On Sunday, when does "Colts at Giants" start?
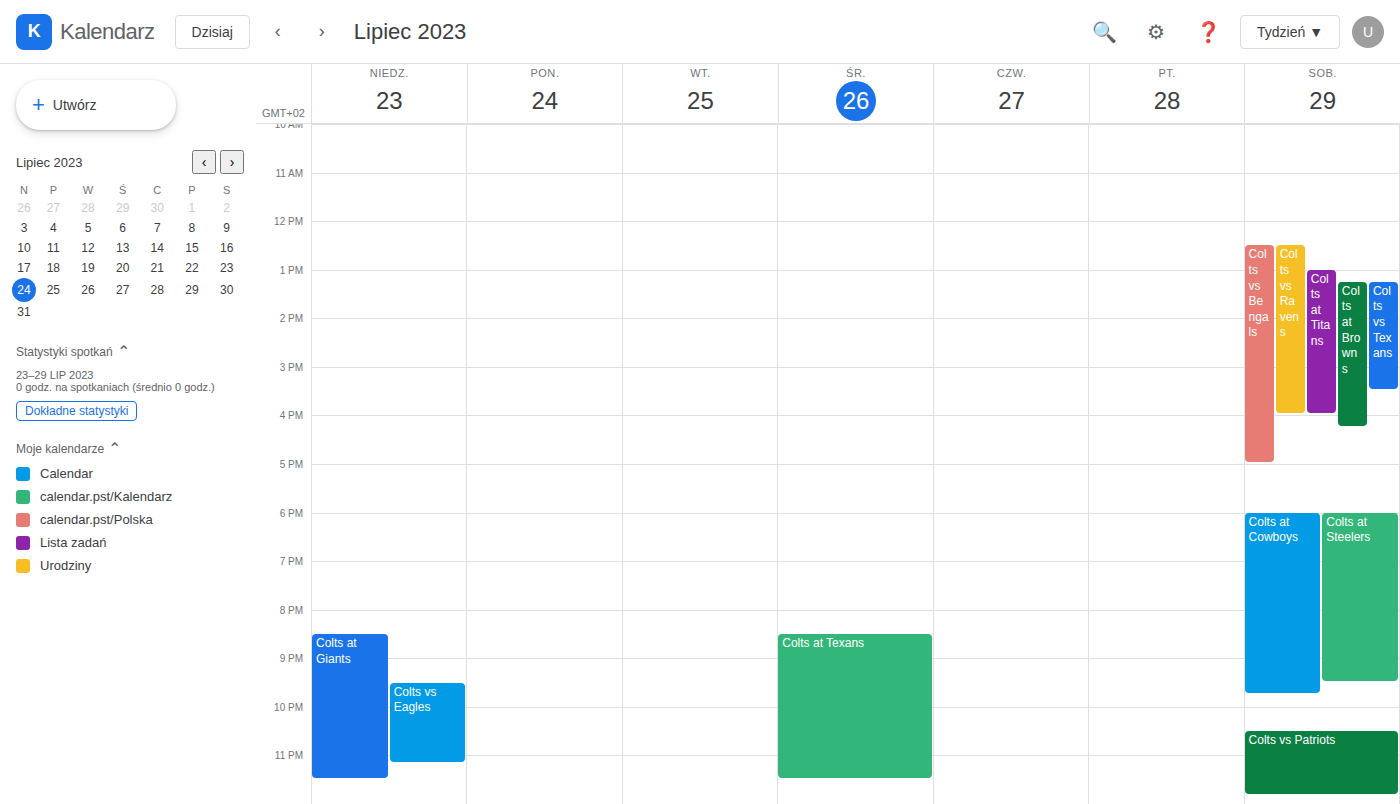
8:30 PM